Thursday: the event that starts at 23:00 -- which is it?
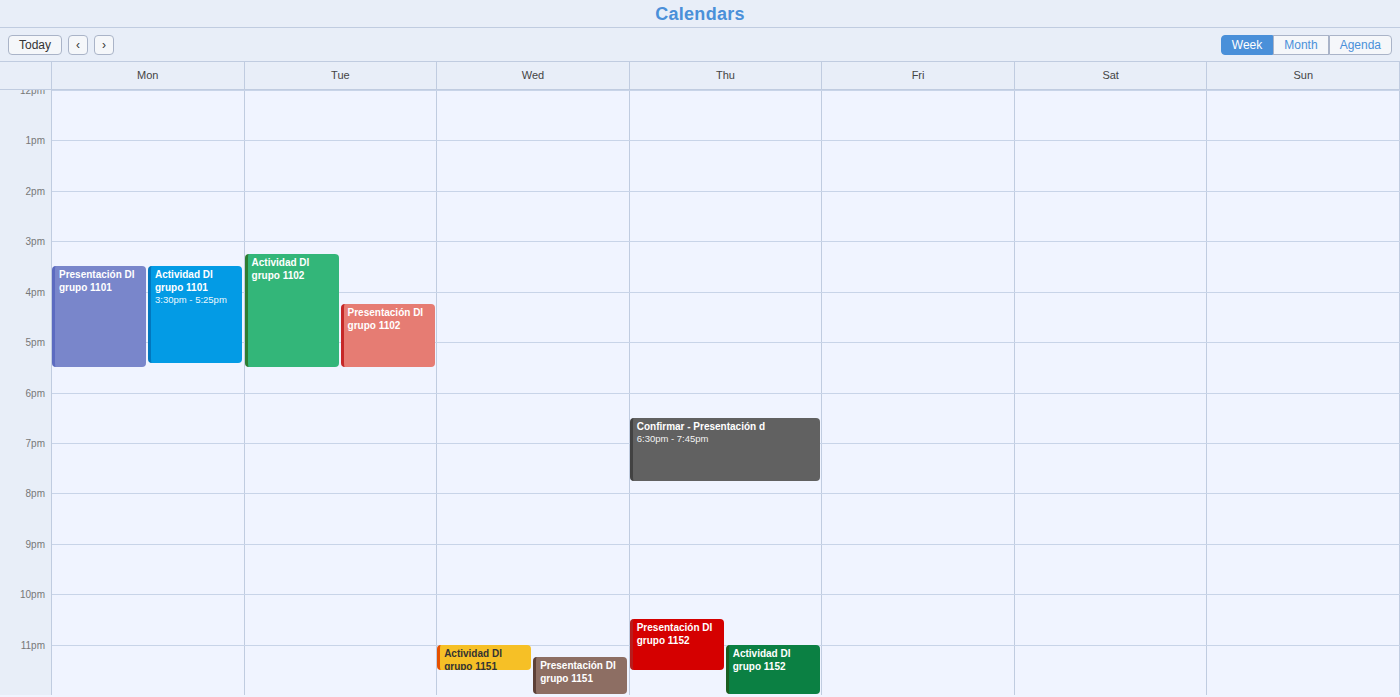
"Actividad DI grupo 1152"